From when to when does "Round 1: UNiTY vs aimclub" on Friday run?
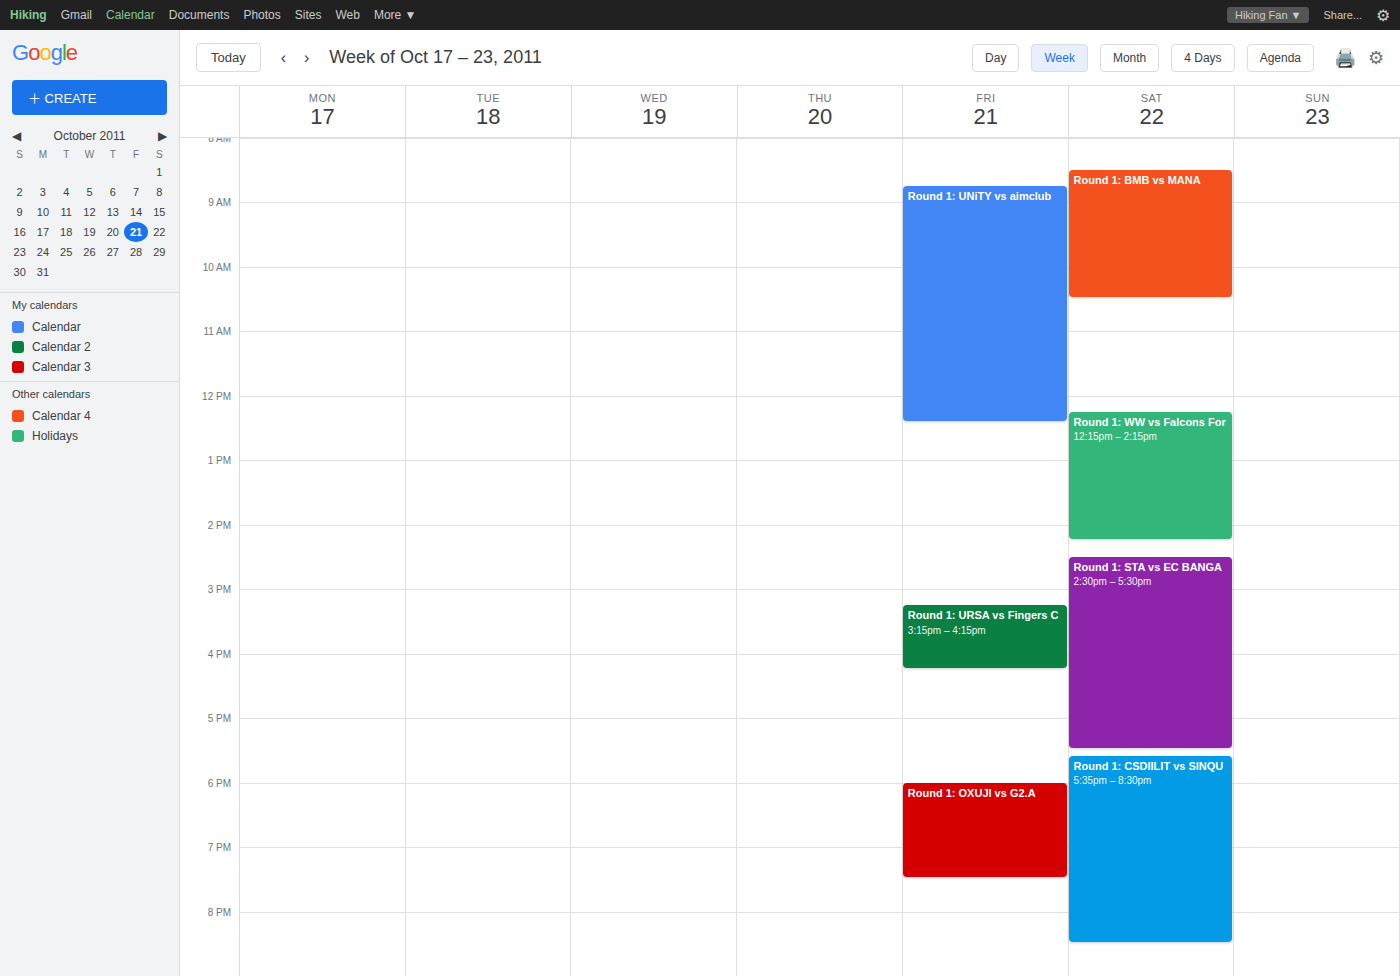
8:45 AM to 12:25 PM